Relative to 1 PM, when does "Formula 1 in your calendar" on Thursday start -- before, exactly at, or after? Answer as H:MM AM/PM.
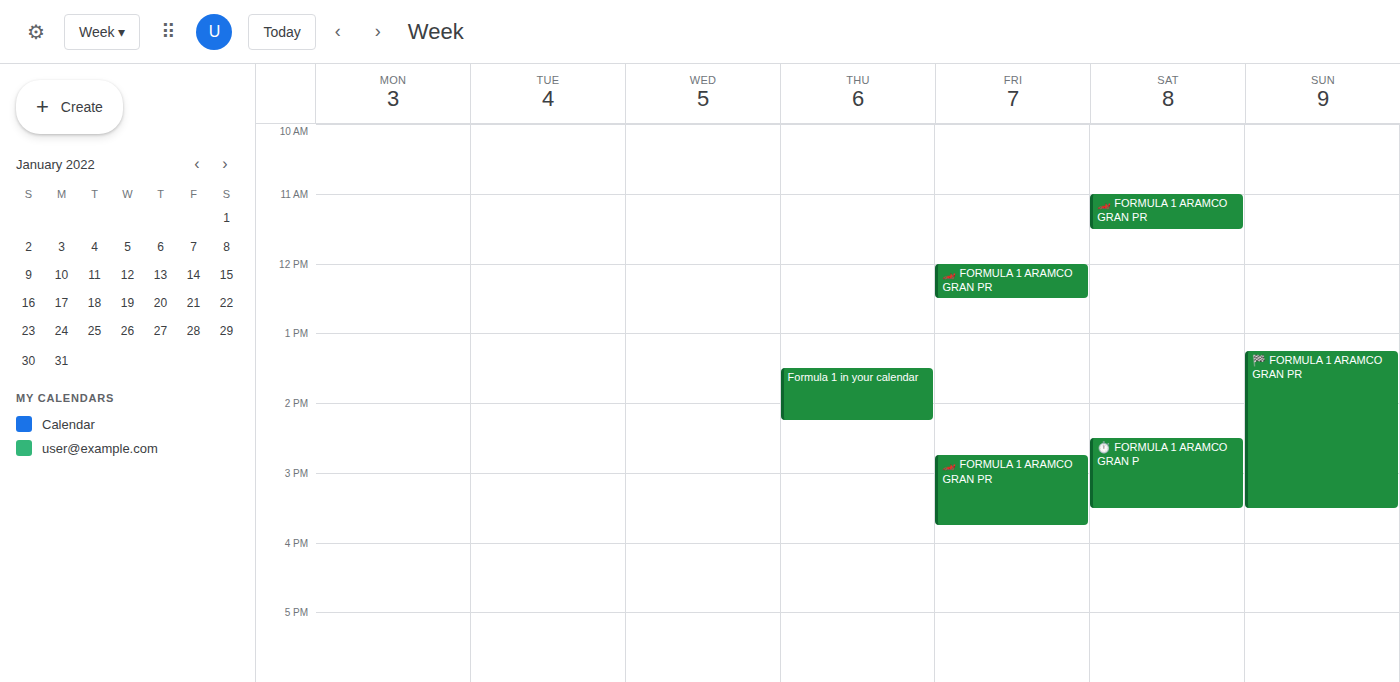
1:30 PM -- after 1 PM, 30 minutes below the 1 PM line.